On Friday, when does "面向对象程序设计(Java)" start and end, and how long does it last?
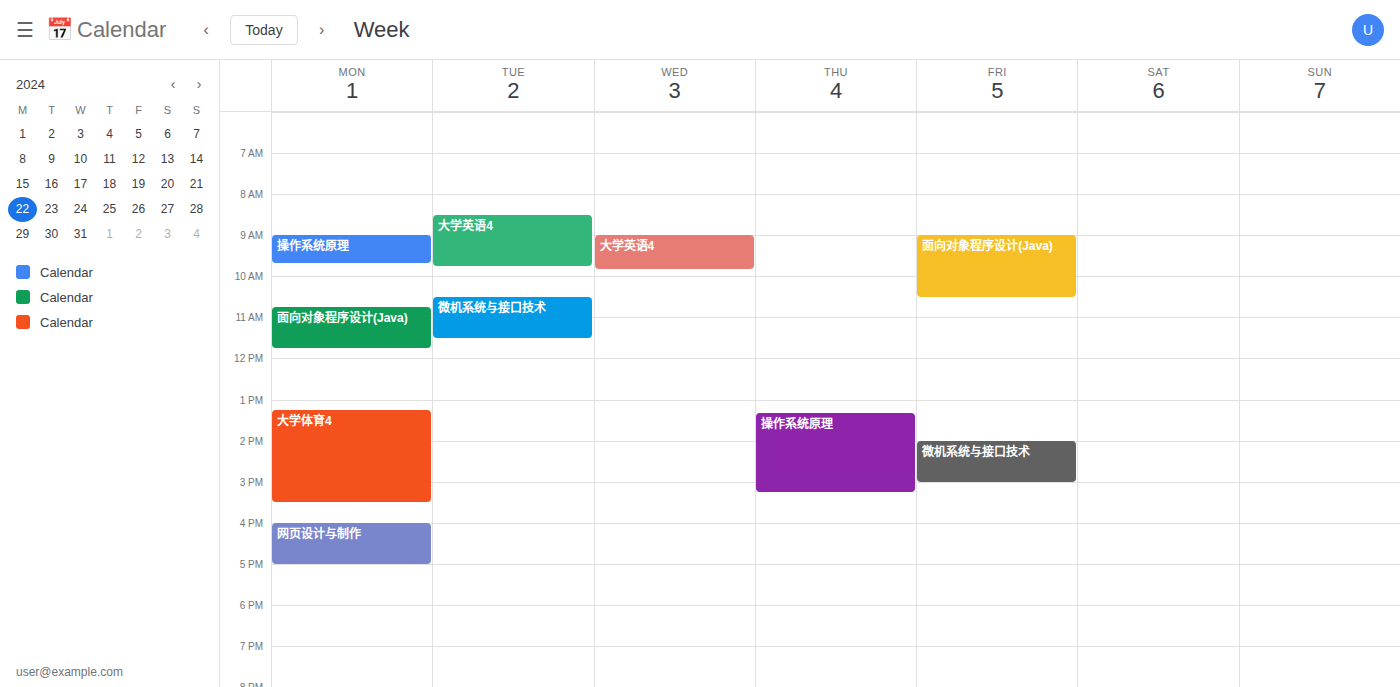
9:00 AM to 10:30 AM, 1 hour 30 minutes